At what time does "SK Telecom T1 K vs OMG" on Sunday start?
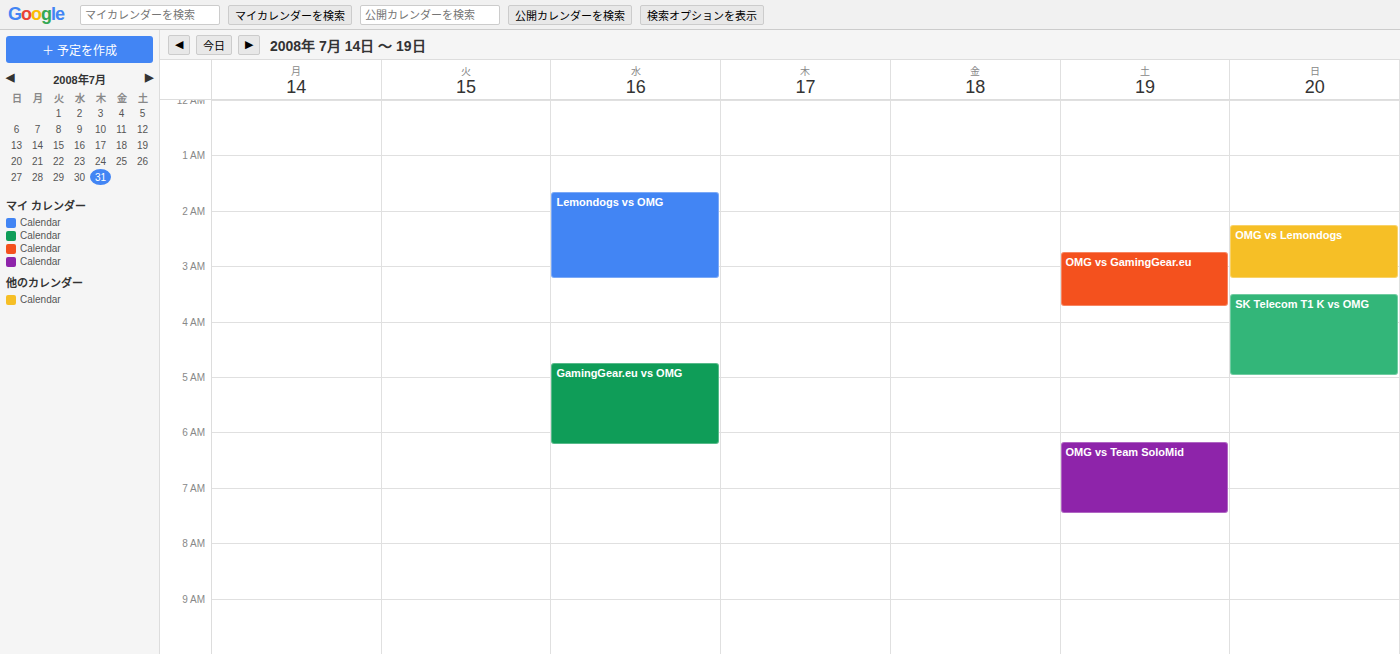
3:30 AM